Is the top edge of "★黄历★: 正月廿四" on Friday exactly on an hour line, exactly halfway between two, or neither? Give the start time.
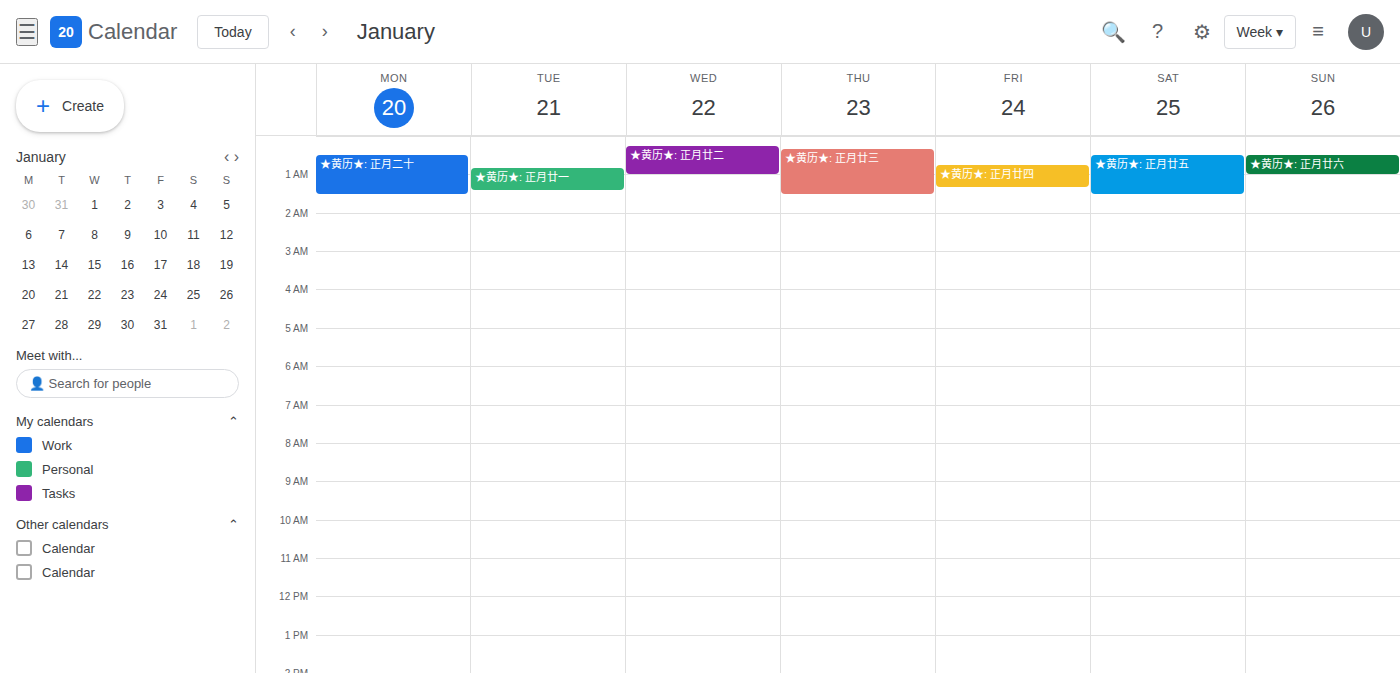
12:45 AM -- neither: three quarters of the way from the 12 AM line to the 1 AM line.